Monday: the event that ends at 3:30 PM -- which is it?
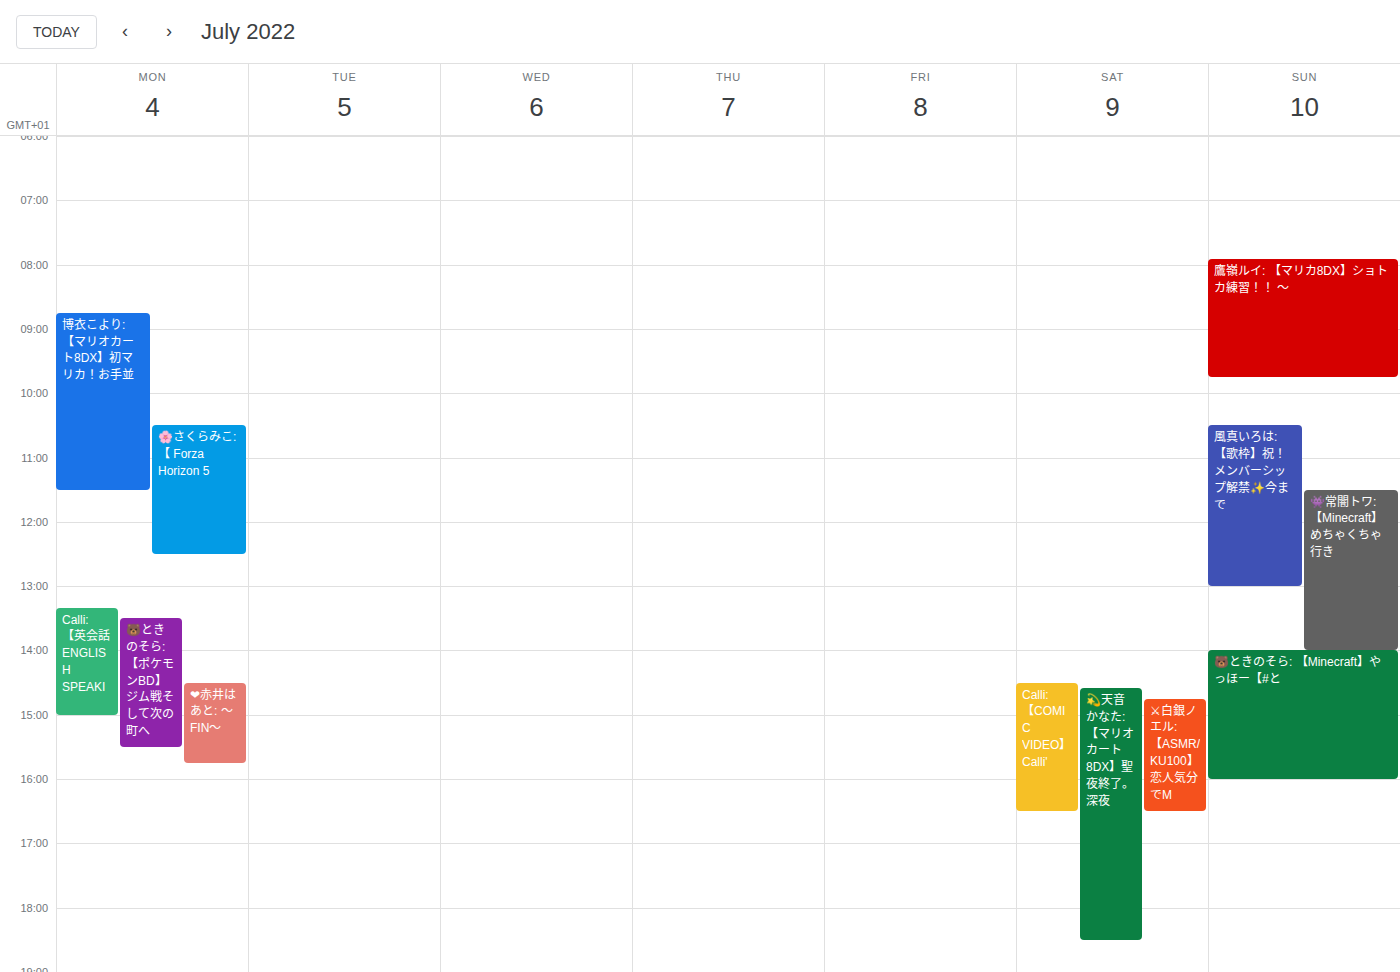
"🐻ときのそら: 【ポケモンBD】ジム戦そして次の町へ"